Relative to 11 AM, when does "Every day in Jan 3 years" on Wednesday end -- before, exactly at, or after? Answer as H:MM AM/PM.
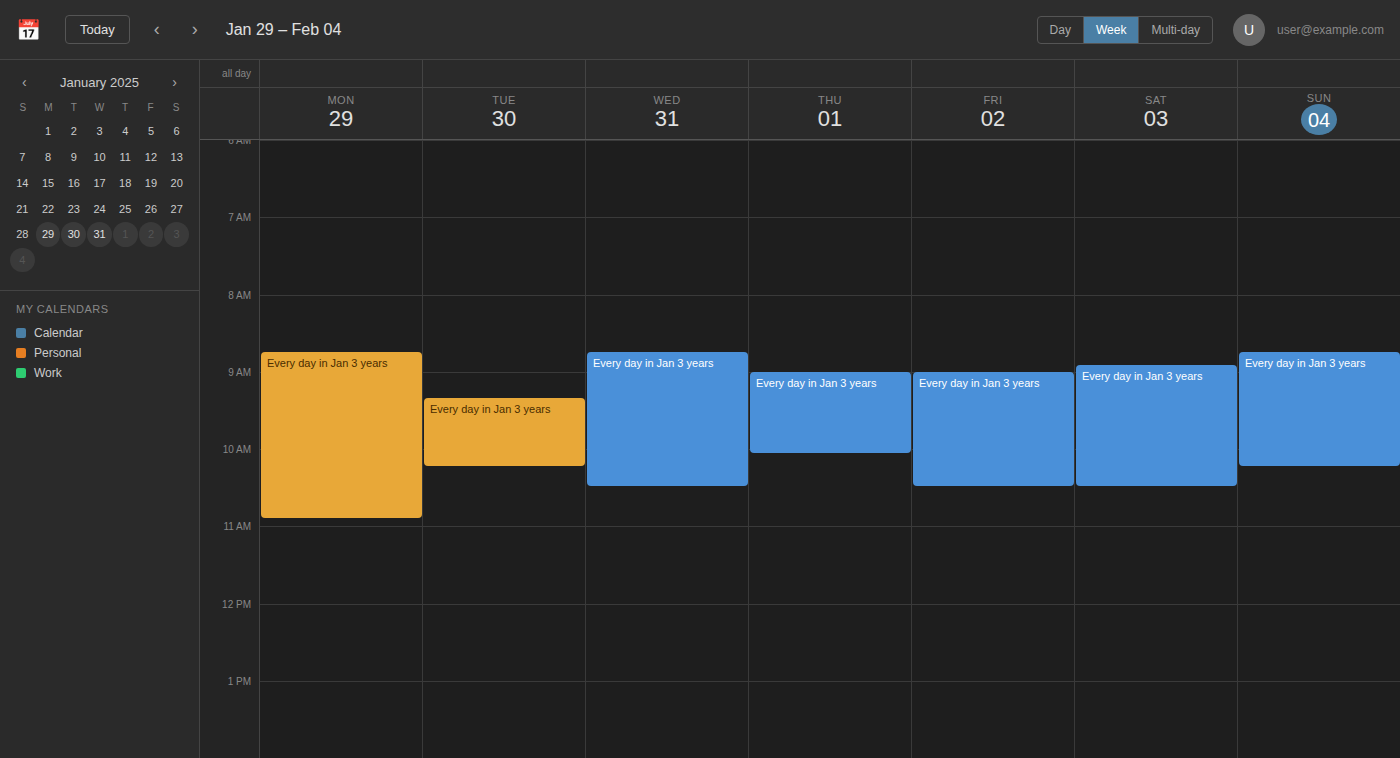
10:30 AM -- before 11 AM, 30 minutes above the 11 AM line.